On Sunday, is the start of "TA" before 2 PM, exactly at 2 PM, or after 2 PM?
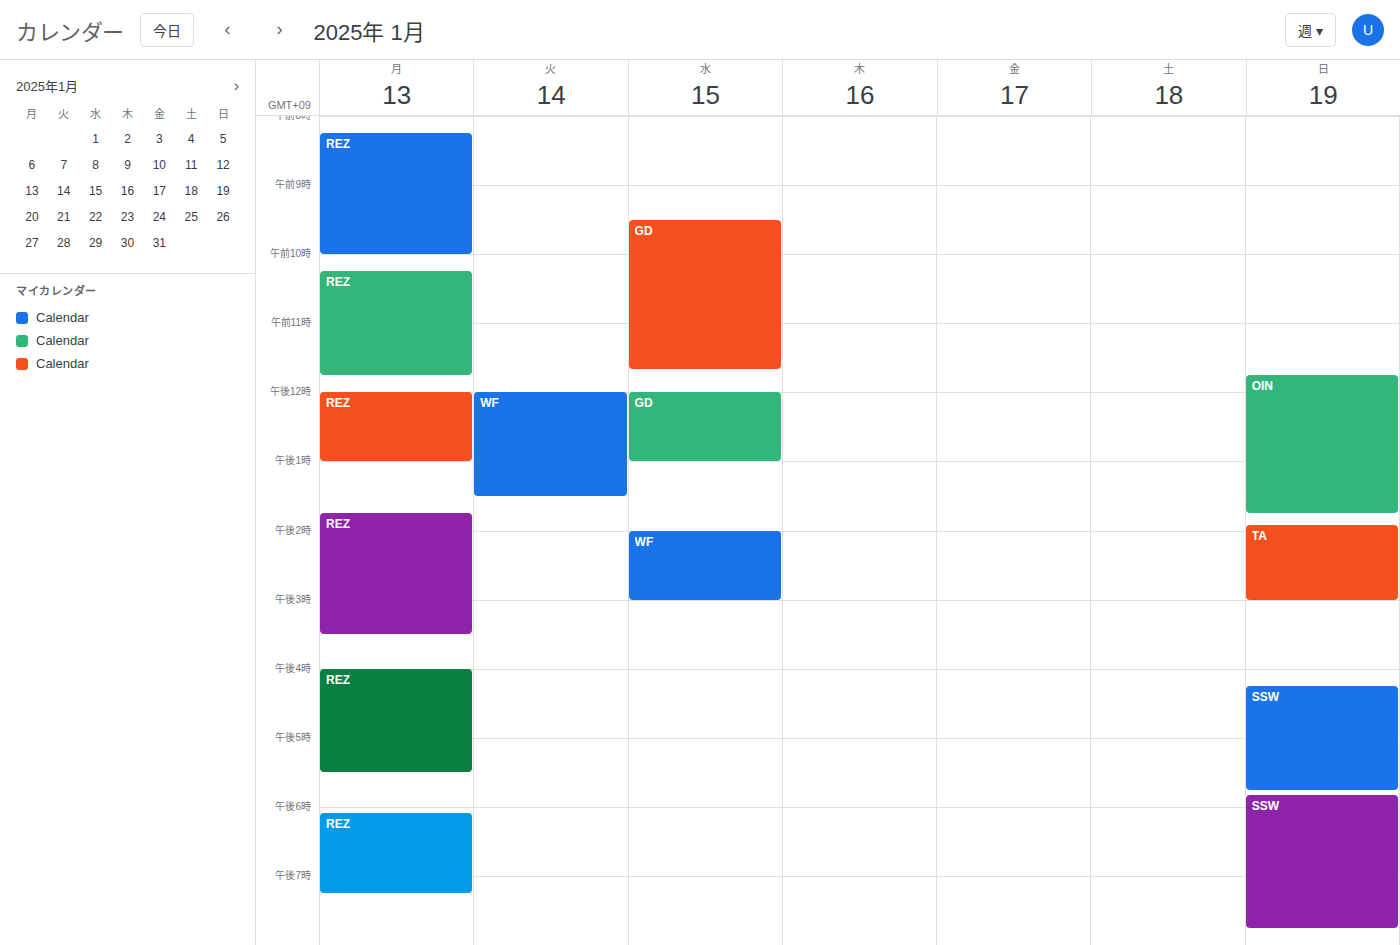
1:55 PM -- before 2 PM, 5 minutes above the 2 PM line.